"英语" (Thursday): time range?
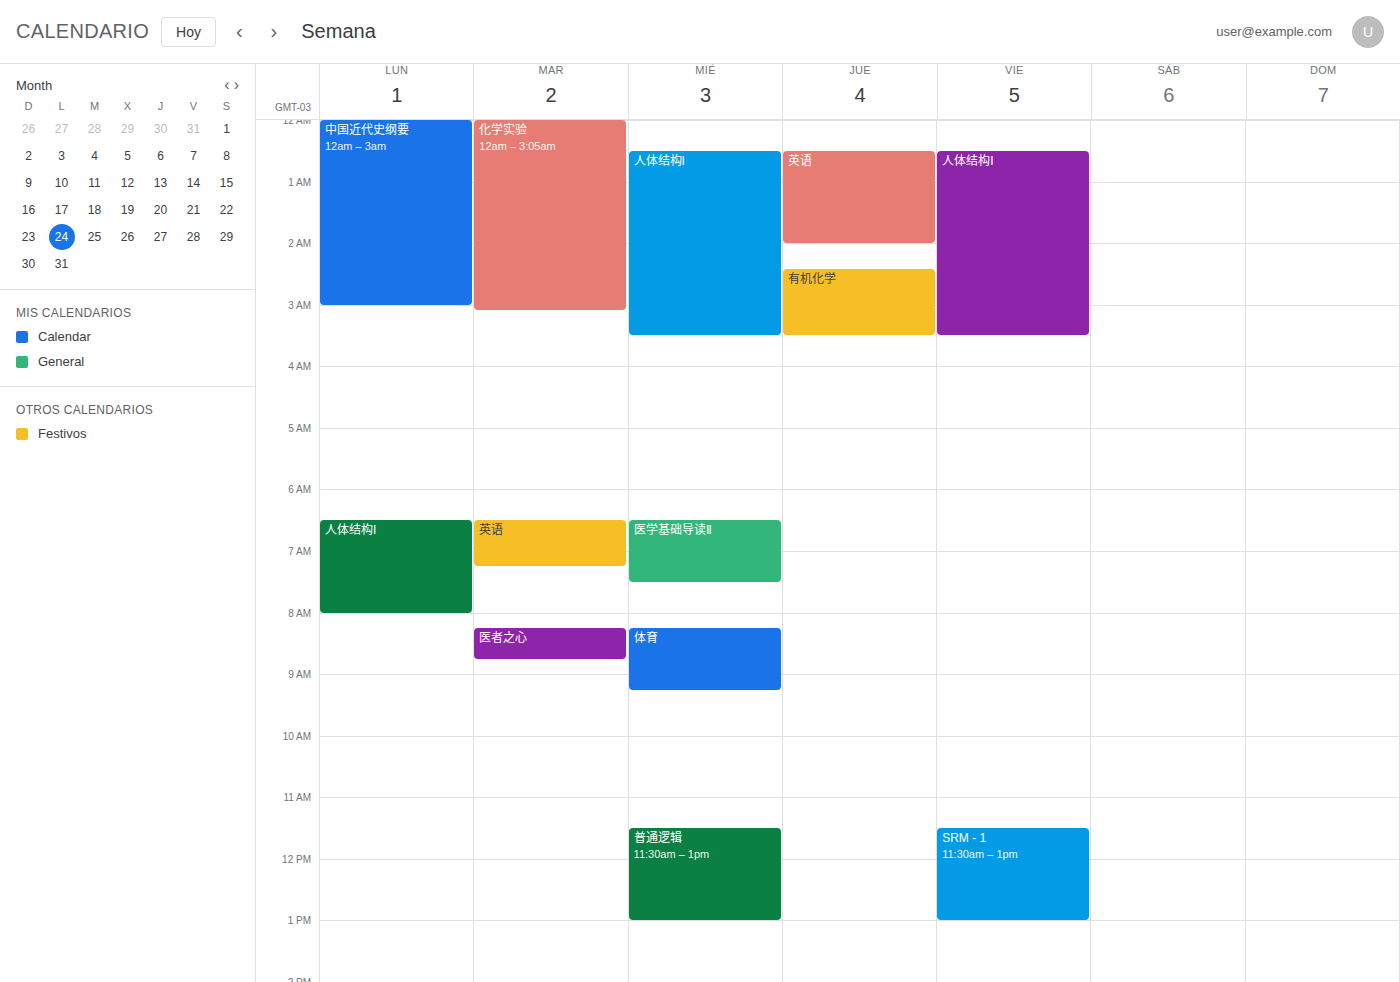
12:30 AM to 2:00 AM